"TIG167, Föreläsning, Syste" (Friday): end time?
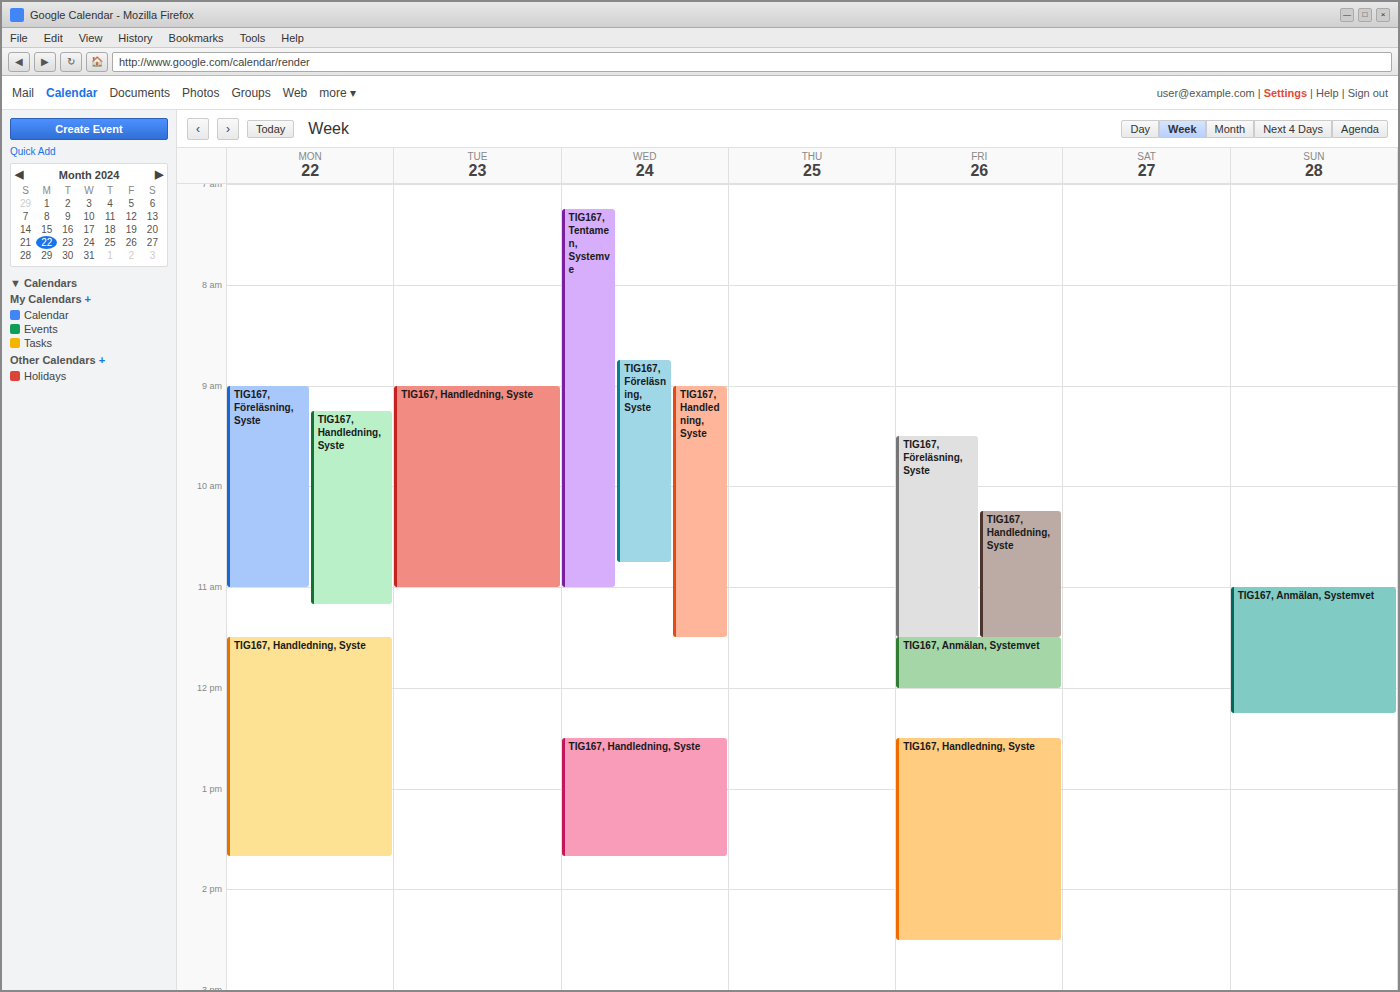
11:30 AM